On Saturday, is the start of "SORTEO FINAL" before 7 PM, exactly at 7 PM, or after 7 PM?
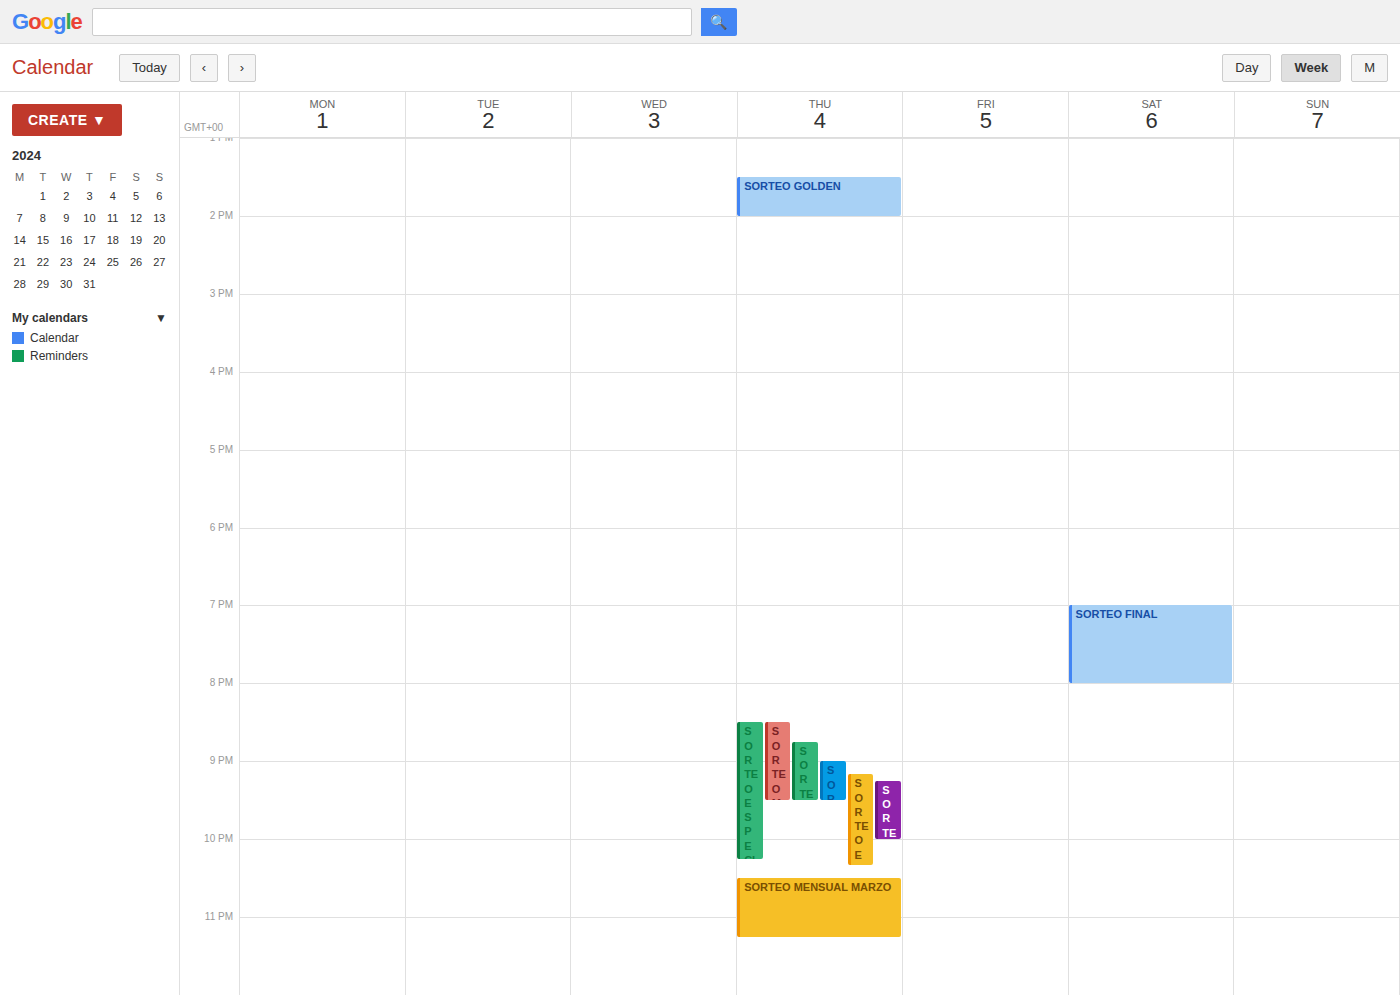
7:00 PM -- exactly at 7 PM, on the 7 PM line.